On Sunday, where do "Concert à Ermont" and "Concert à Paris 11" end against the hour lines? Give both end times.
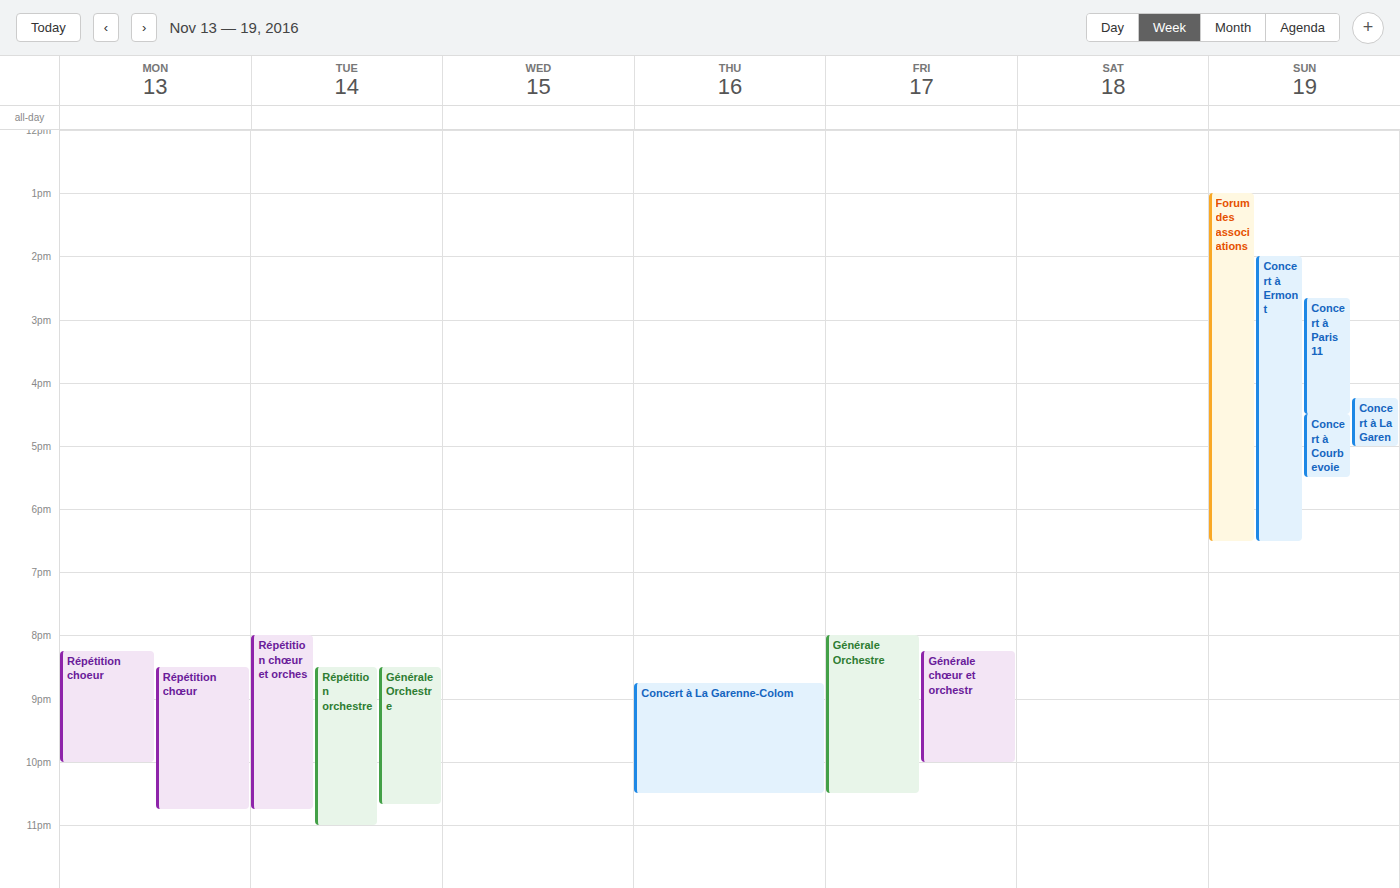
"Concert à Ermont": 6:30 PM, halfway between the 6 PM and 7 PM lines. "Concert à Paris 11": 4:30 PM, halfway between the 4 PM and 5 PM lines.